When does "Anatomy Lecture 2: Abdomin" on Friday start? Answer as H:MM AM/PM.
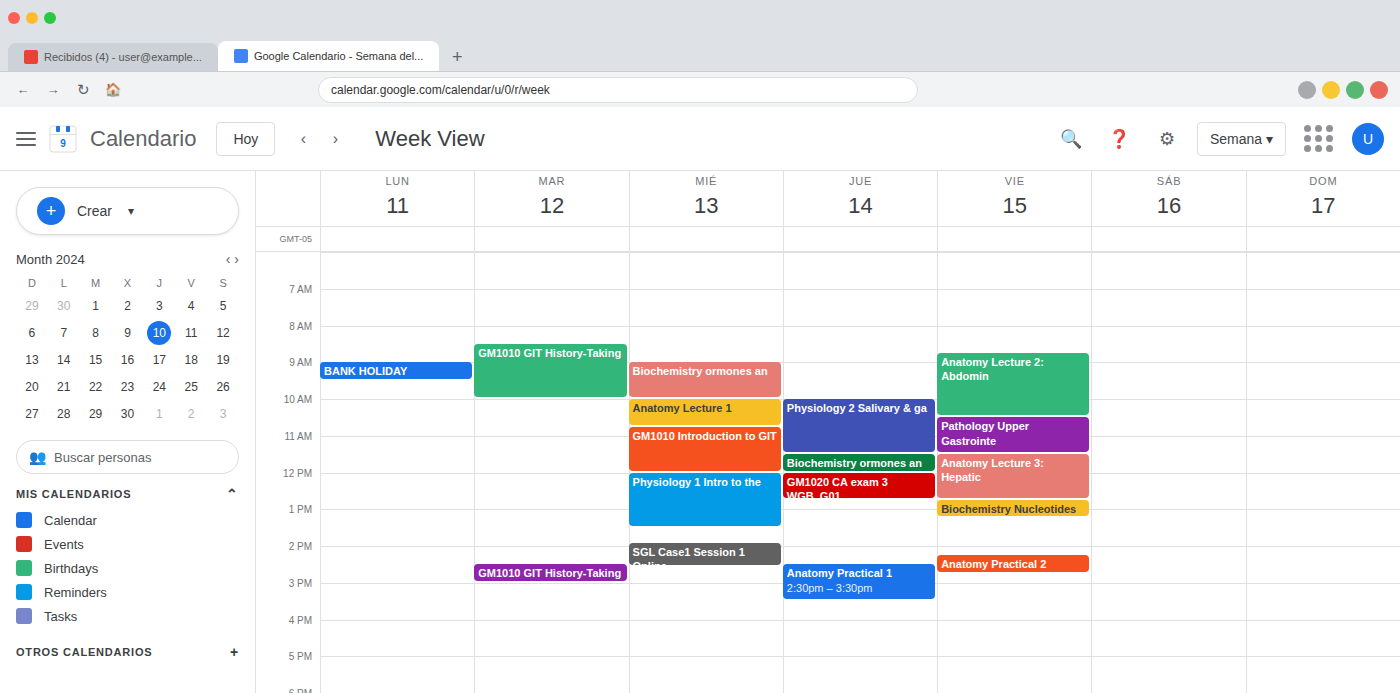
8:45 AM